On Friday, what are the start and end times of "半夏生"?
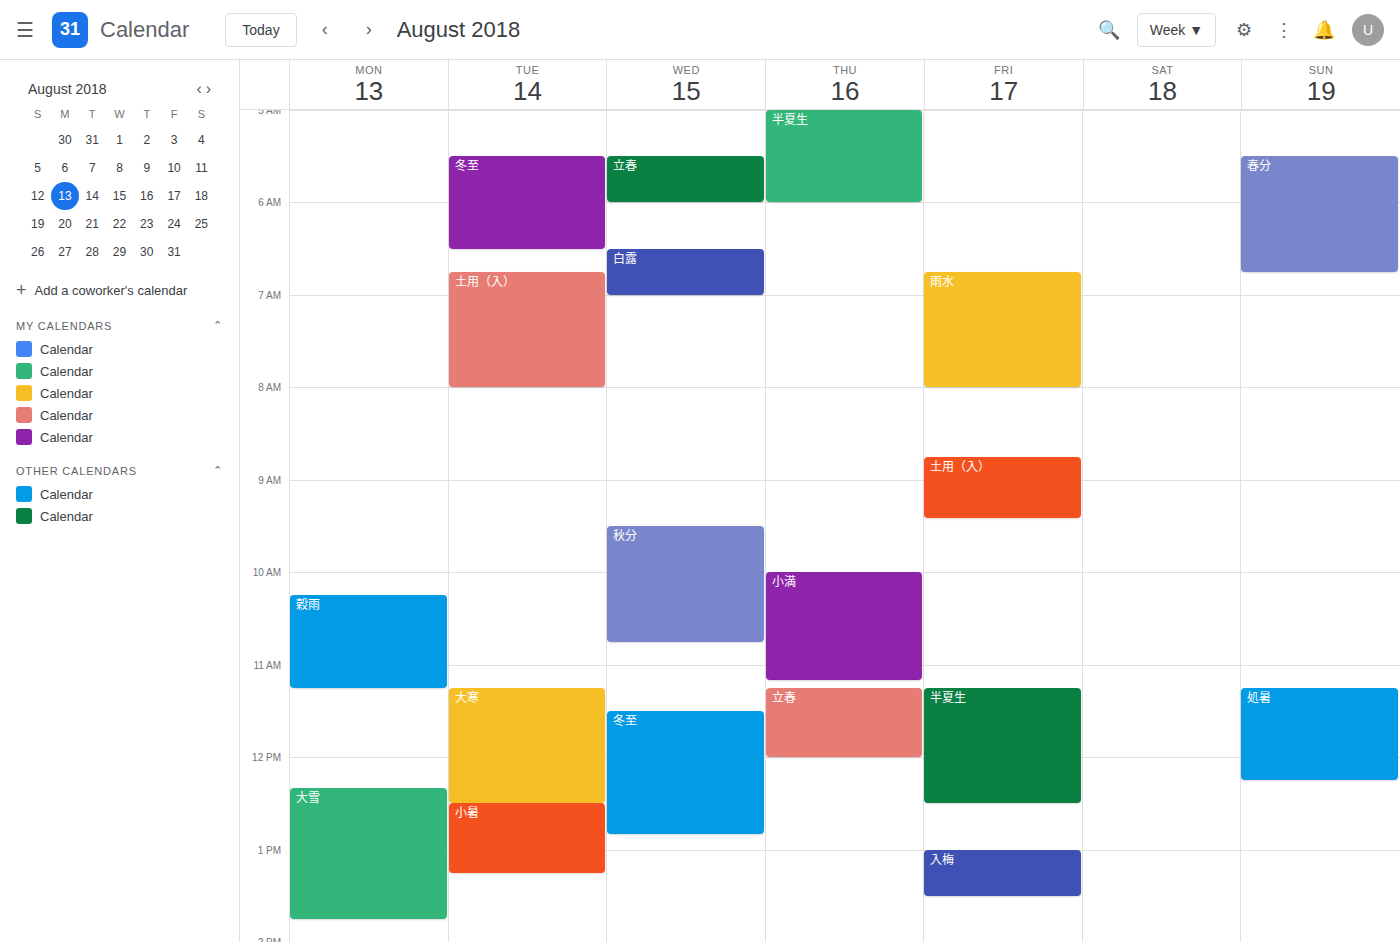
11:15 AM to 12:30 PM